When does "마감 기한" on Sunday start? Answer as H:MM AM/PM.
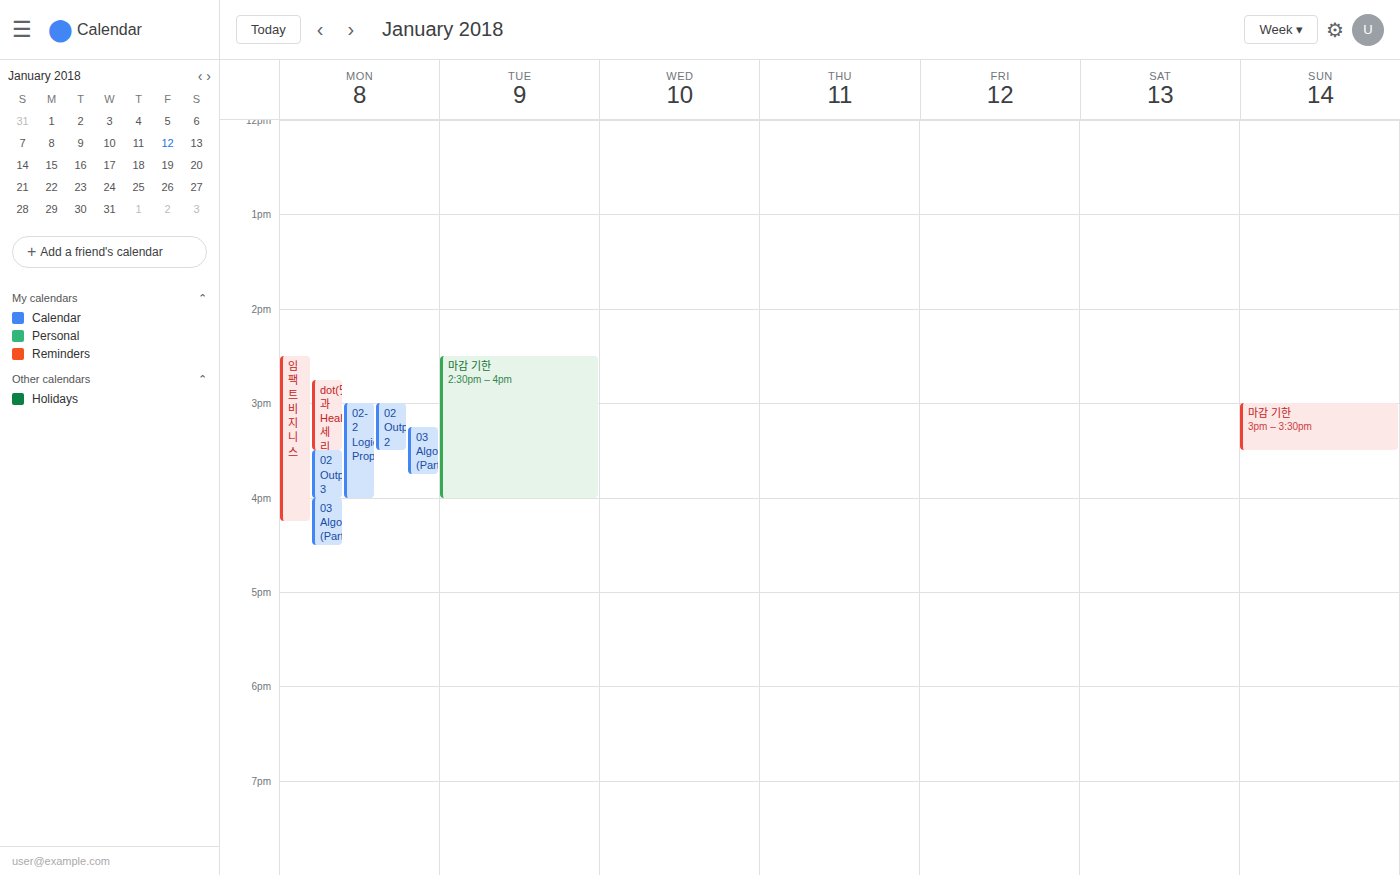
3:00 PM